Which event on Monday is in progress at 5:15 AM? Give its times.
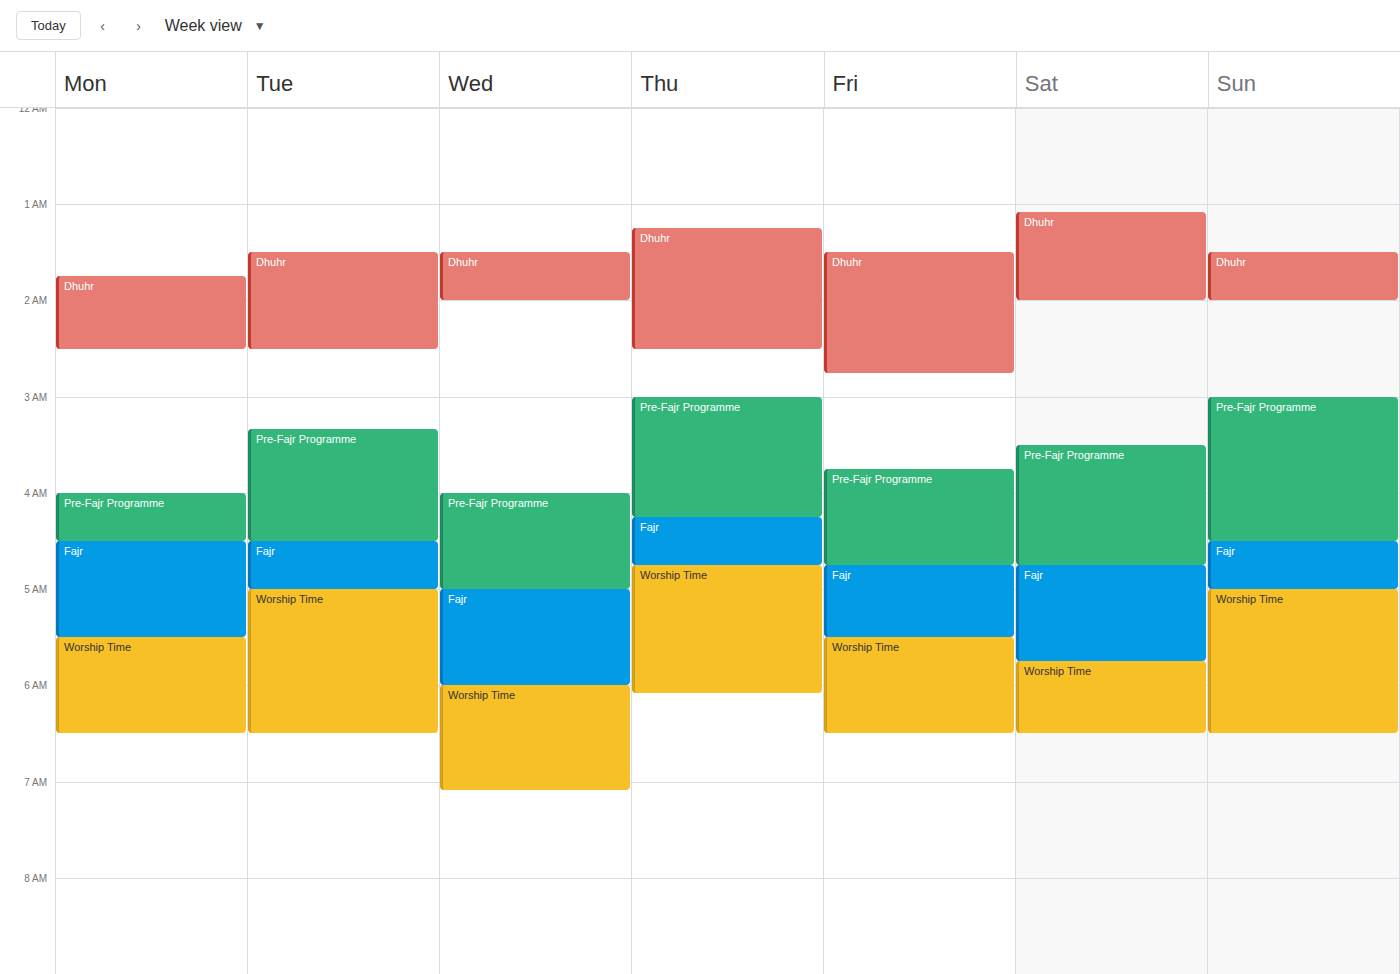
"Fajr", 4:30 AM to 5:30 AM